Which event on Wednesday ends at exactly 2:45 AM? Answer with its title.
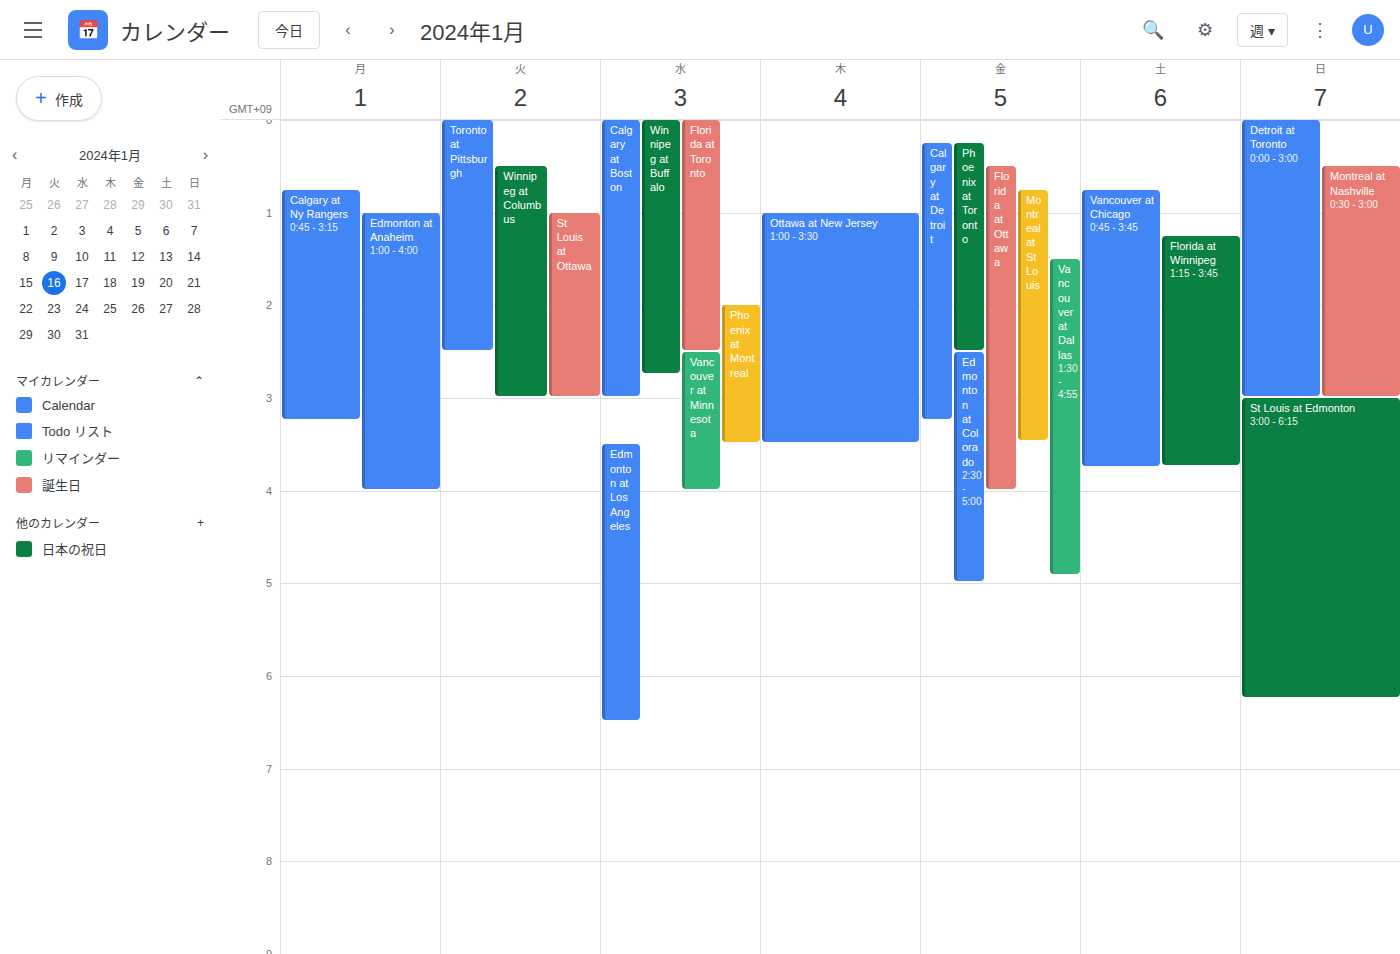
"Winnipeg at Buffalo"